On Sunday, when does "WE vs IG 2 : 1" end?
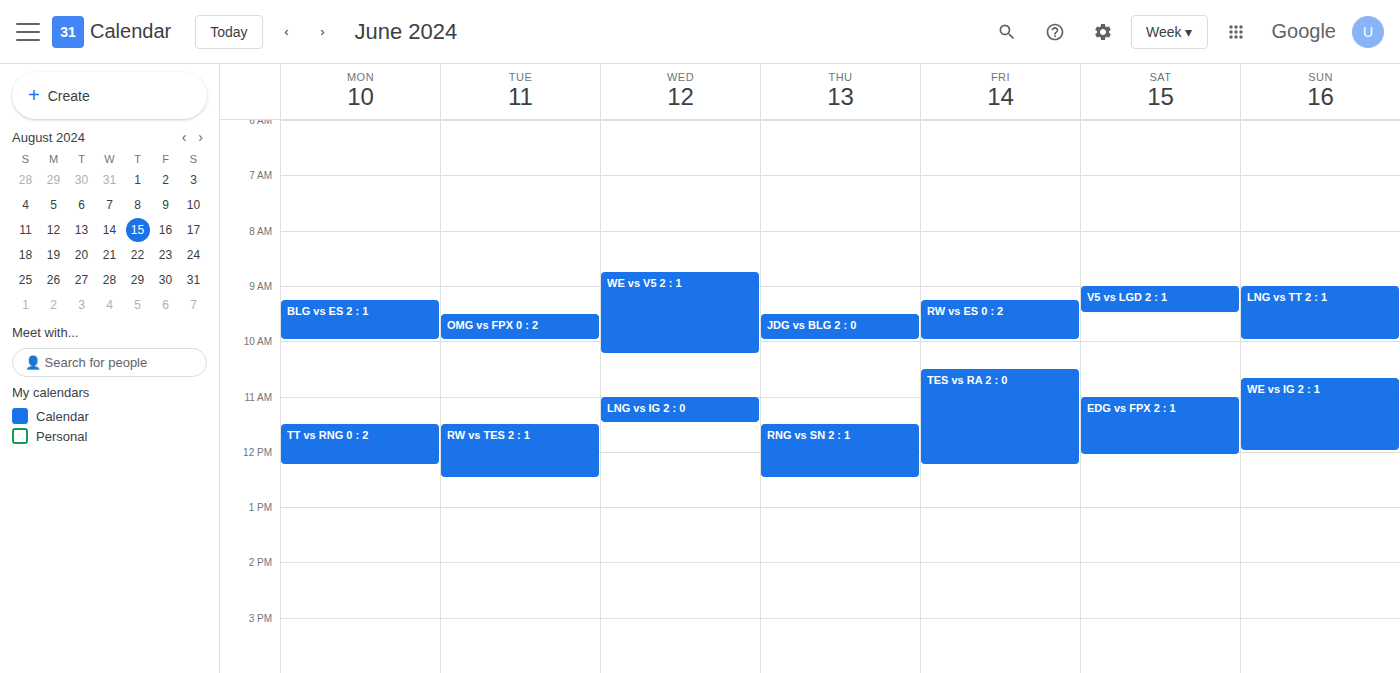
12:00 PM